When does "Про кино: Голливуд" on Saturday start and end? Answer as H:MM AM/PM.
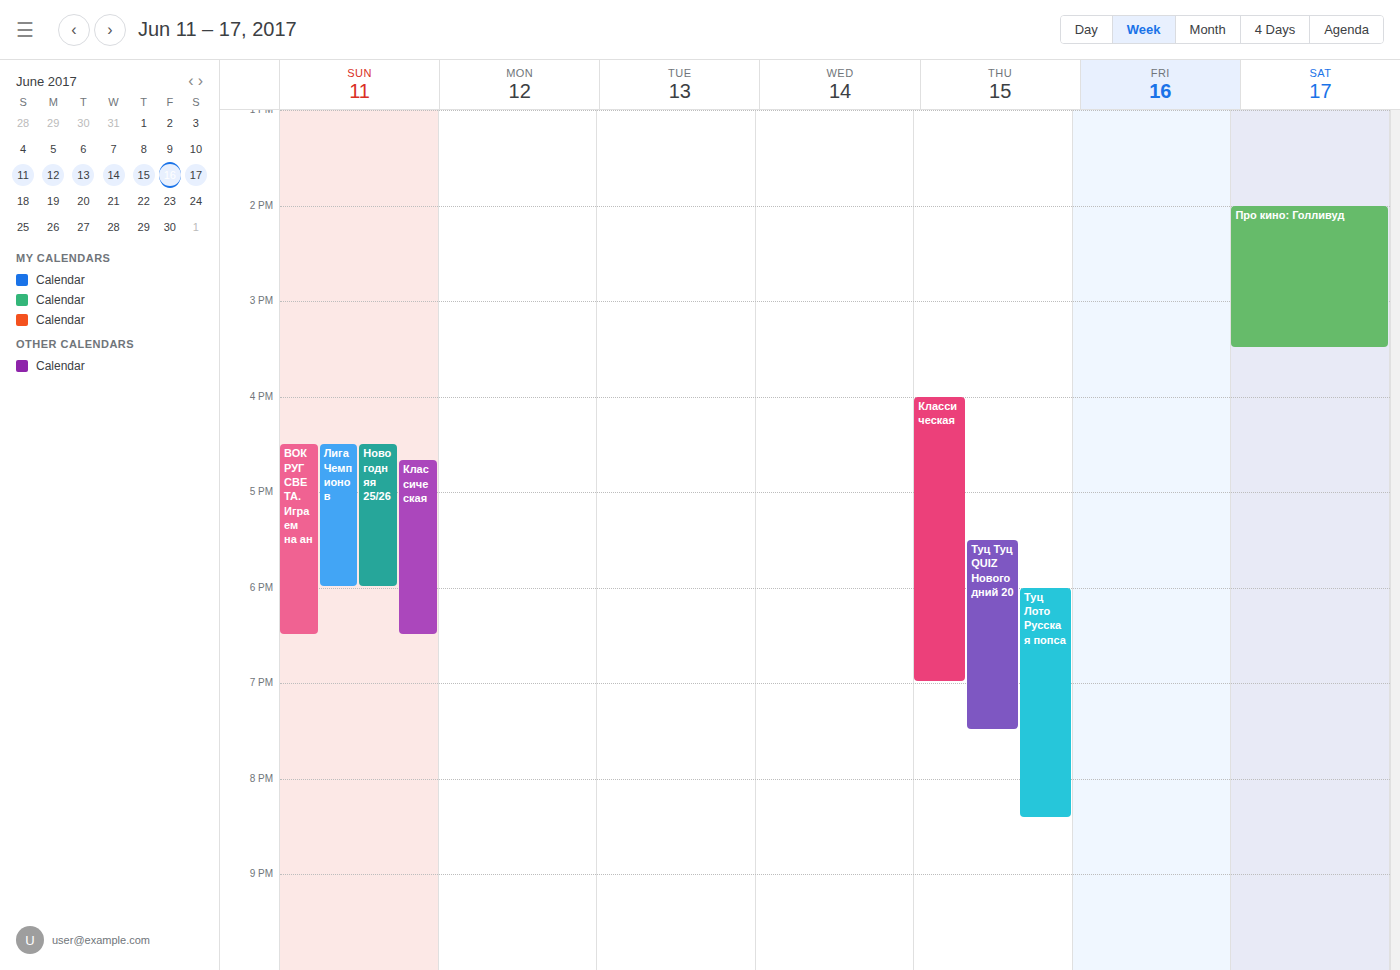
2:00 PM to 3:30 PM